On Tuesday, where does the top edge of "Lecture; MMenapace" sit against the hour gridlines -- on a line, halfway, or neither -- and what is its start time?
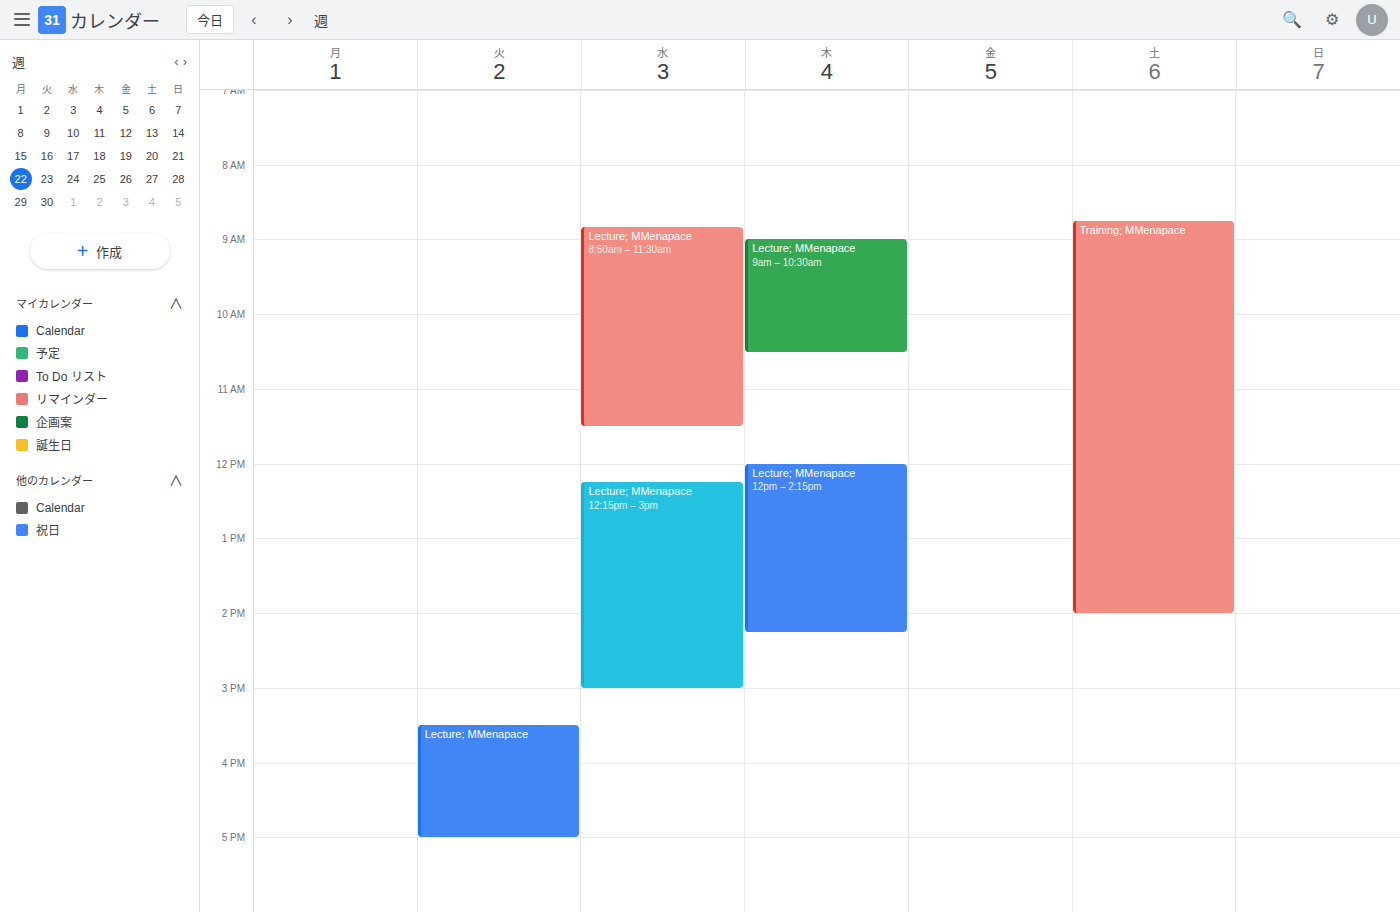
3:30 PM -- halfway between the 3 PM and 4 PM lines.